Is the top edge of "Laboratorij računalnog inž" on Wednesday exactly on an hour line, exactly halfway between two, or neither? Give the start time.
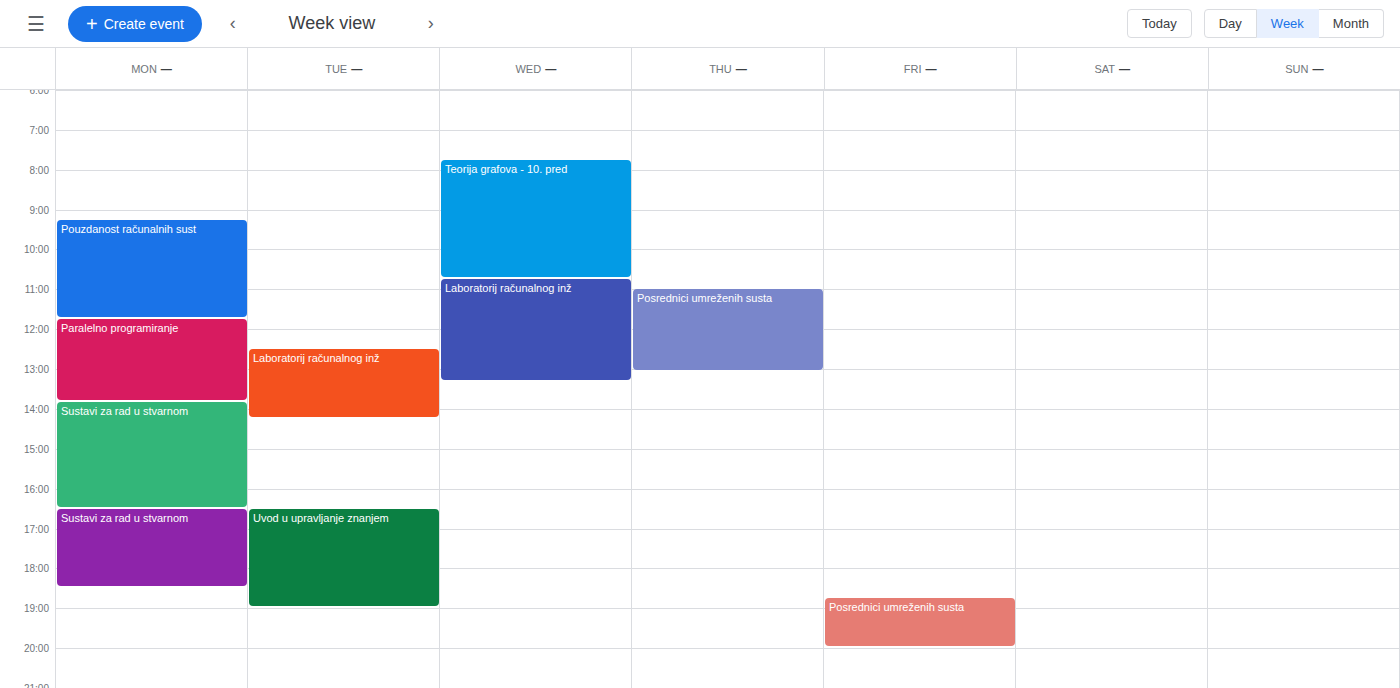
10:45 AM -- neither: three quarters of the way from the 10 AM line to the 11 AM line.